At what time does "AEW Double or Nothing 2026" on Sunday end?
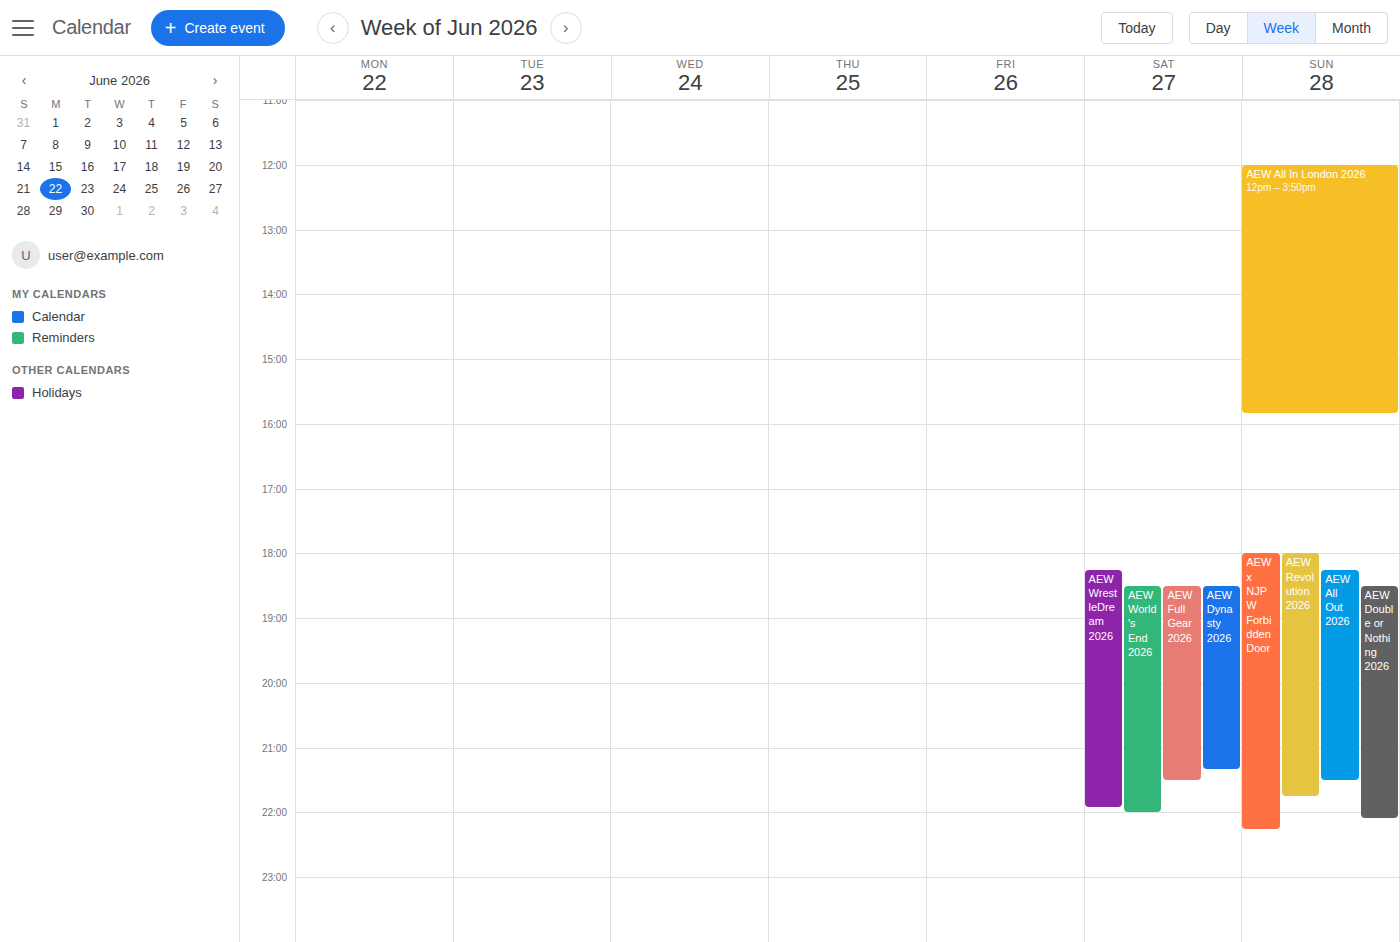
10:05 PM